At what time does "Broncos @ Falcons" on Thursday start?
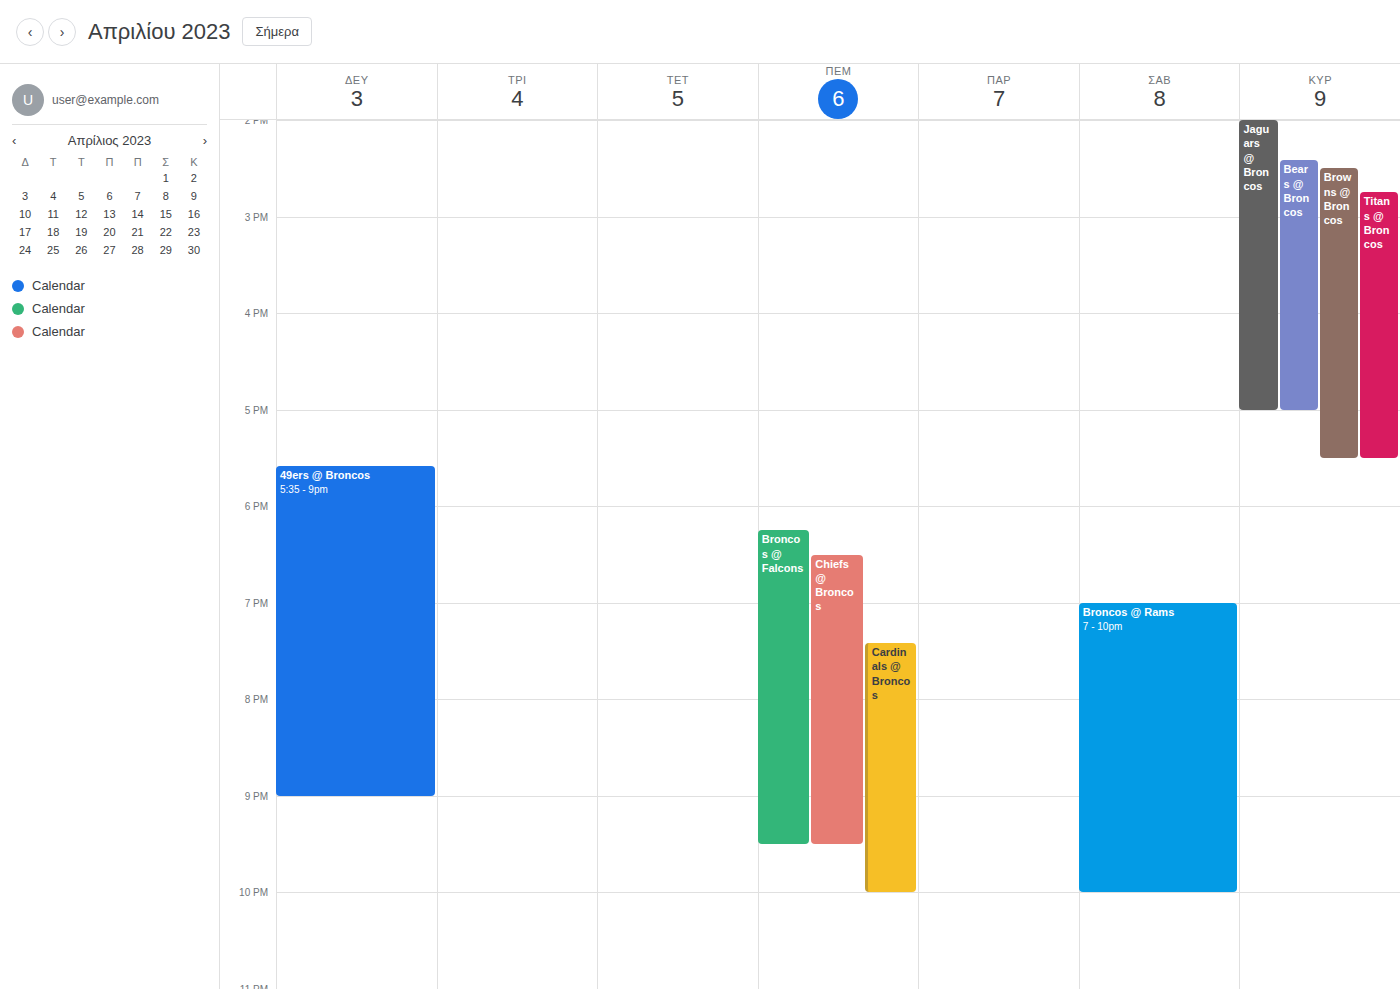
6:15 PM